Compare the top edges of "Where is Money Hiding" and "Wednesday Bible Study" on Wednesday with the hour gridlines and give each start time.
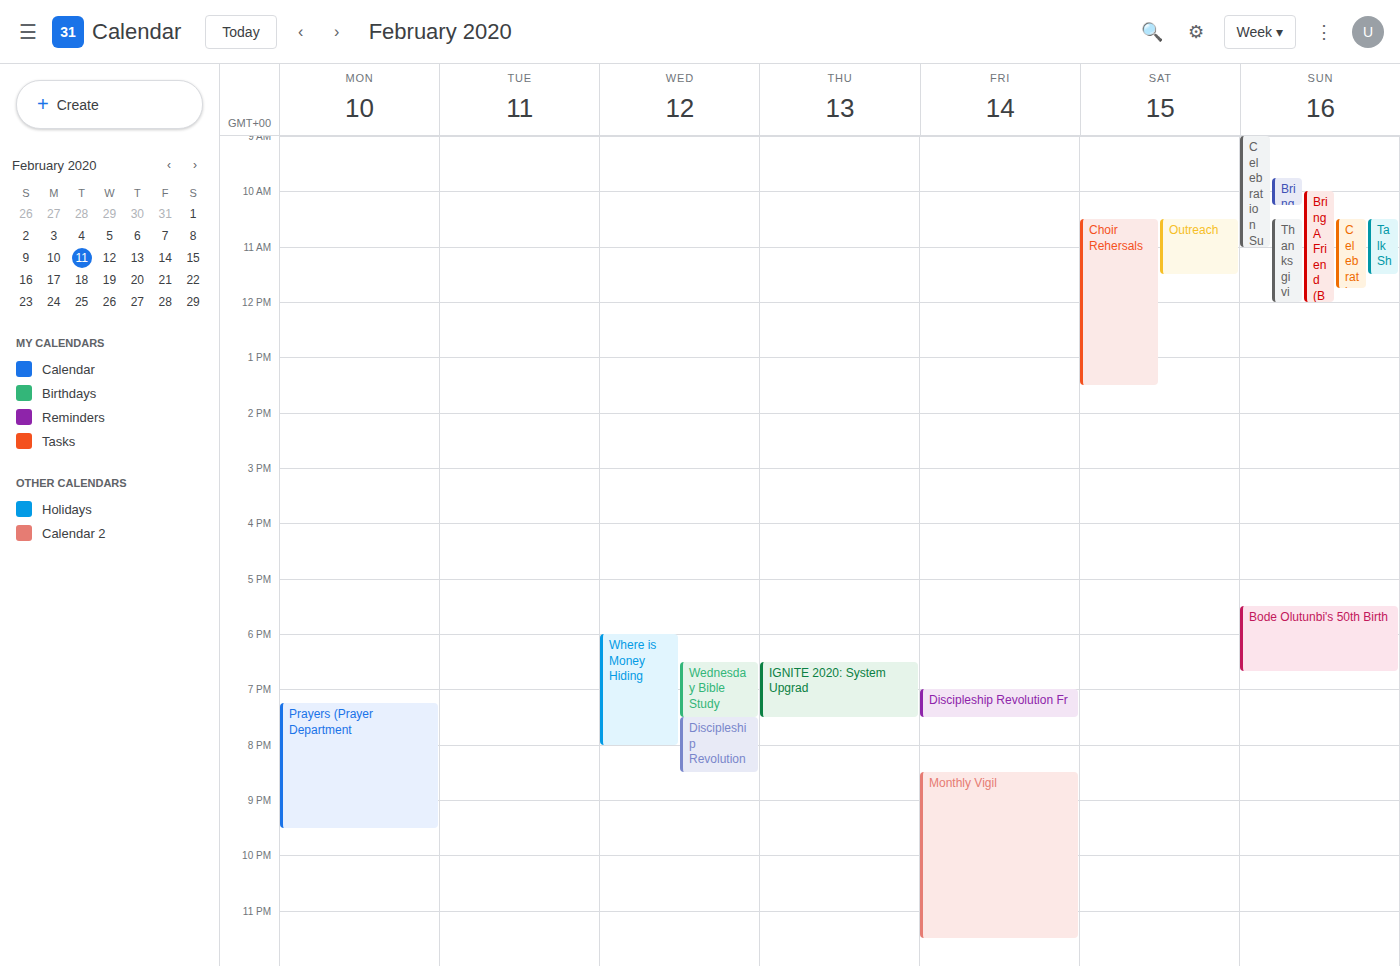
"Where is Money Hiding": 6:00 PM, exactly on the 6 PM line. "Wednesday Bible Study": 6:30 PM, halfway between the 6 PM and 7 PM lines.